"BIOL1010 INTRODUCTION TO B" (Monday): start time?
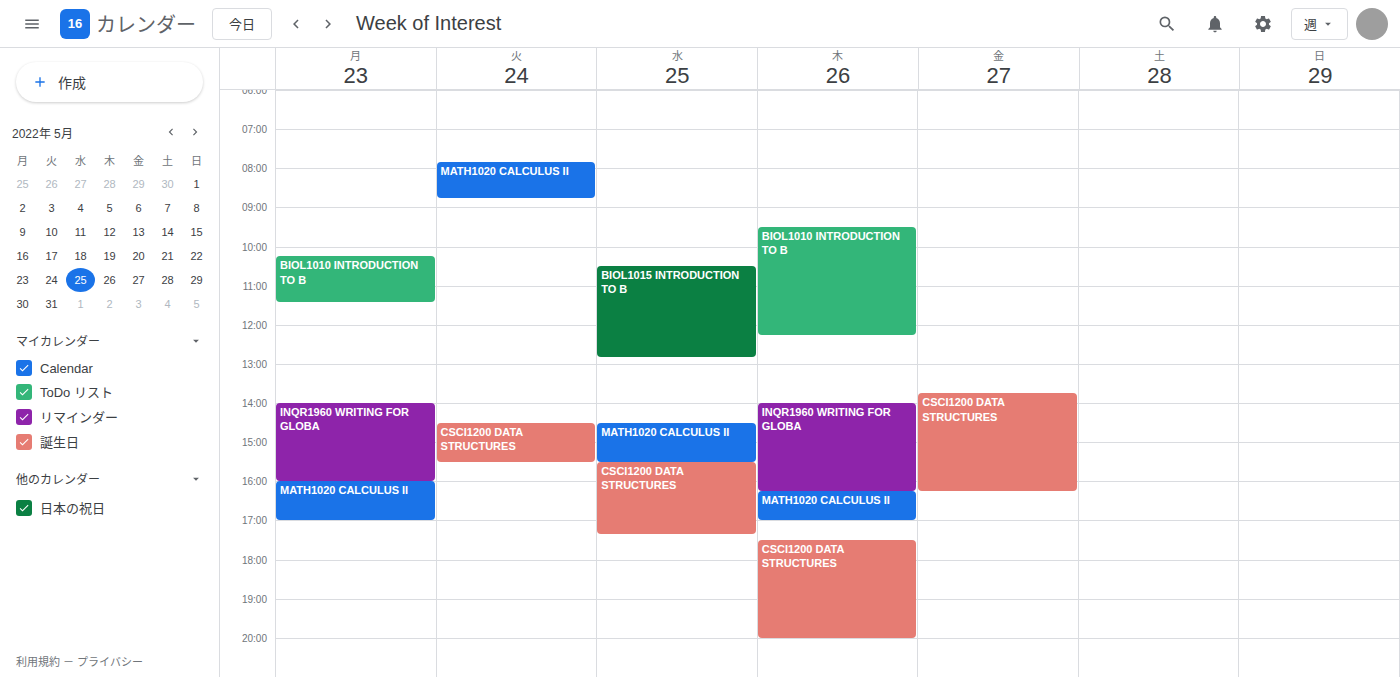
10:15